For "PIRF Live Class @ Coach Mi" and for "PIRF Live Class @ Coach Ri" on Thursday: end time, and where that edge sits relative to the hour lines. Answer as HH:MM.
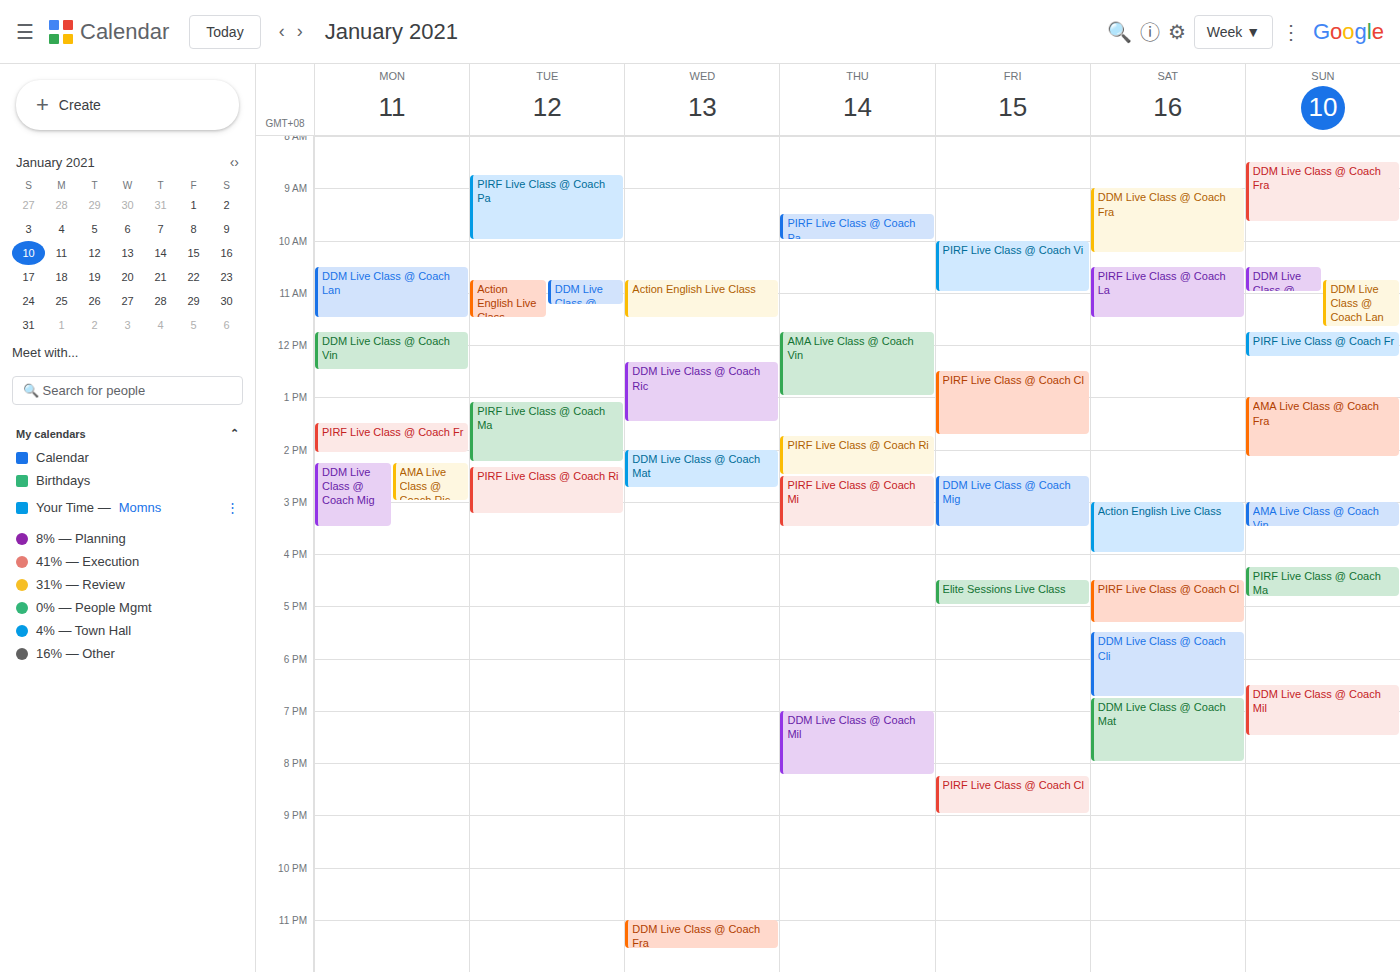
"PIRF Live Class @ Coach Mi": 15:30, halfway between the 15:00 and 16:00 lines. "PIRF Live Class @ Coach Ri": 14:30, halfway between the 14:00 and 15:00 lines.